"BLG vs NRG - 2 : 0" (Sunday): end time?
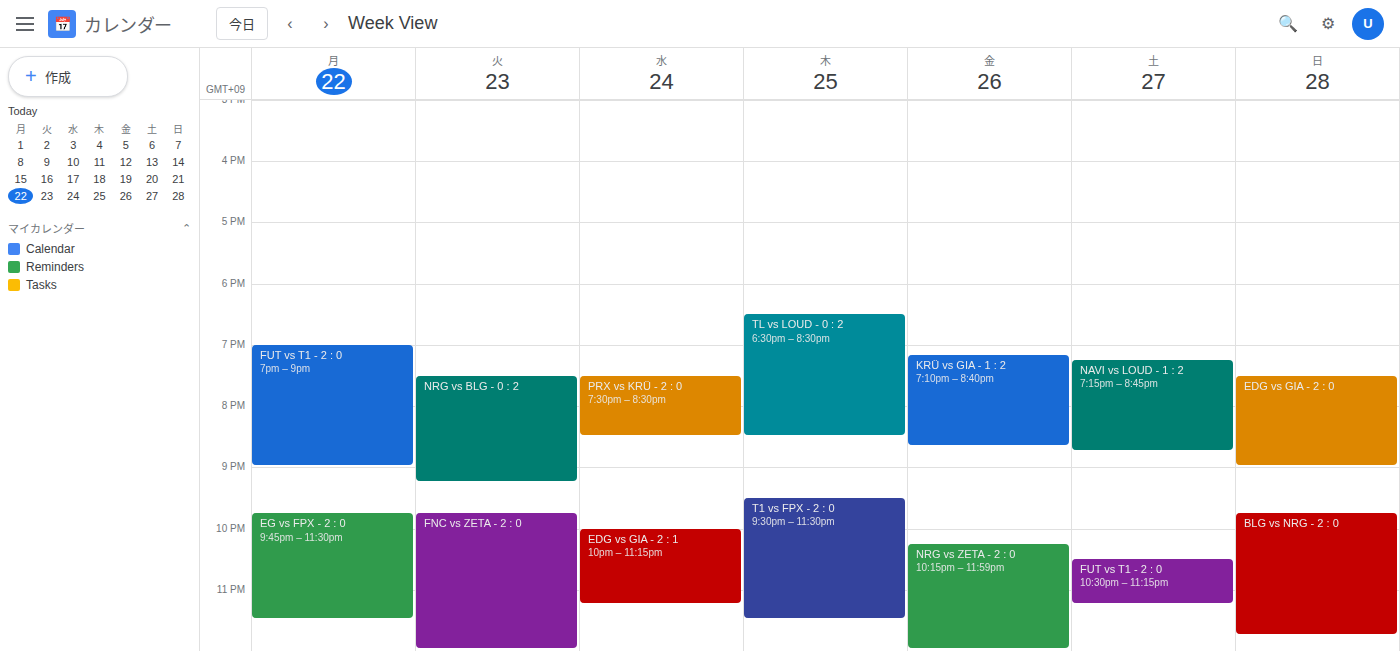
11:45 PM